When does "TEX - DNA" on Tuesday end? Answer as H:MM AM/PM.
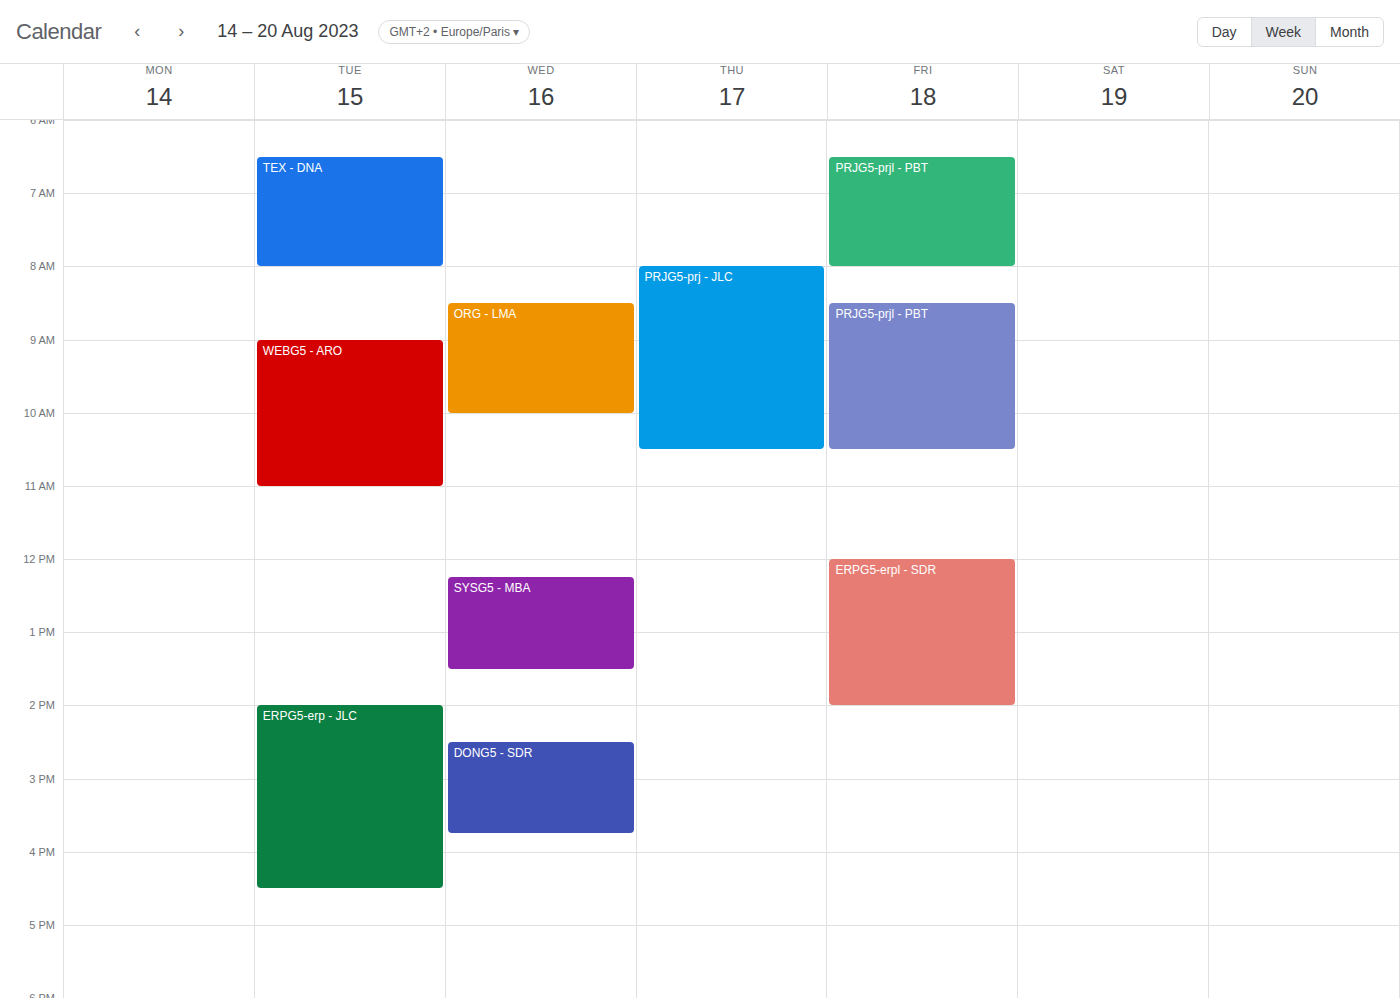
8:00 AM